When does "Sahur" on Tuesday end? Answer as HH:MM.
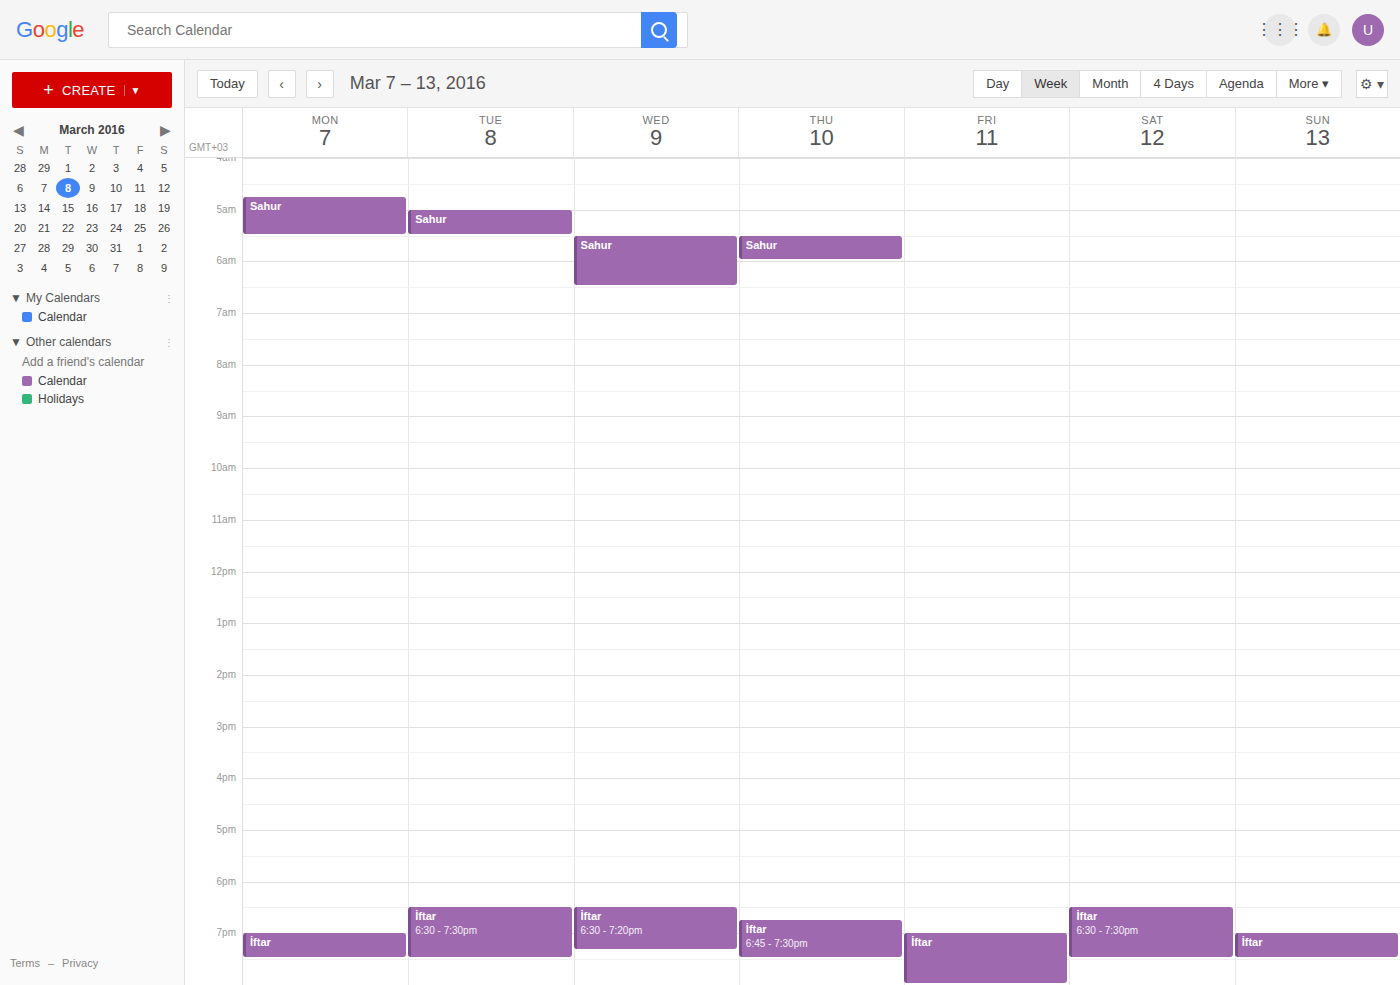
05:30